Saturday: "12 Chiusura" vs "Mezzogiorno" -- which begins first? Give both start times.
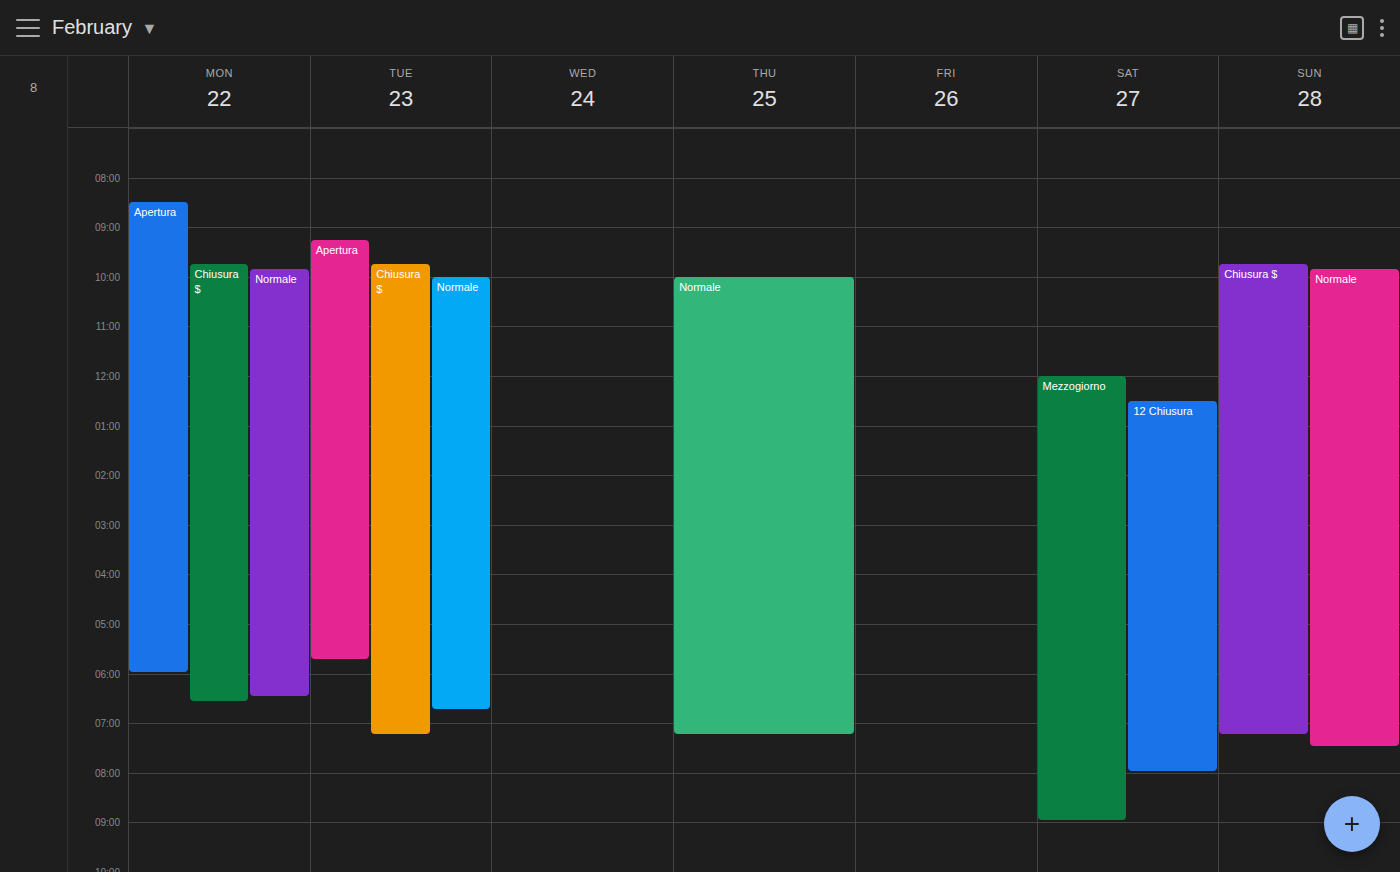
"Mezzogiorno" 12:00 PM; "12 Chiusura" 12:30 PM.